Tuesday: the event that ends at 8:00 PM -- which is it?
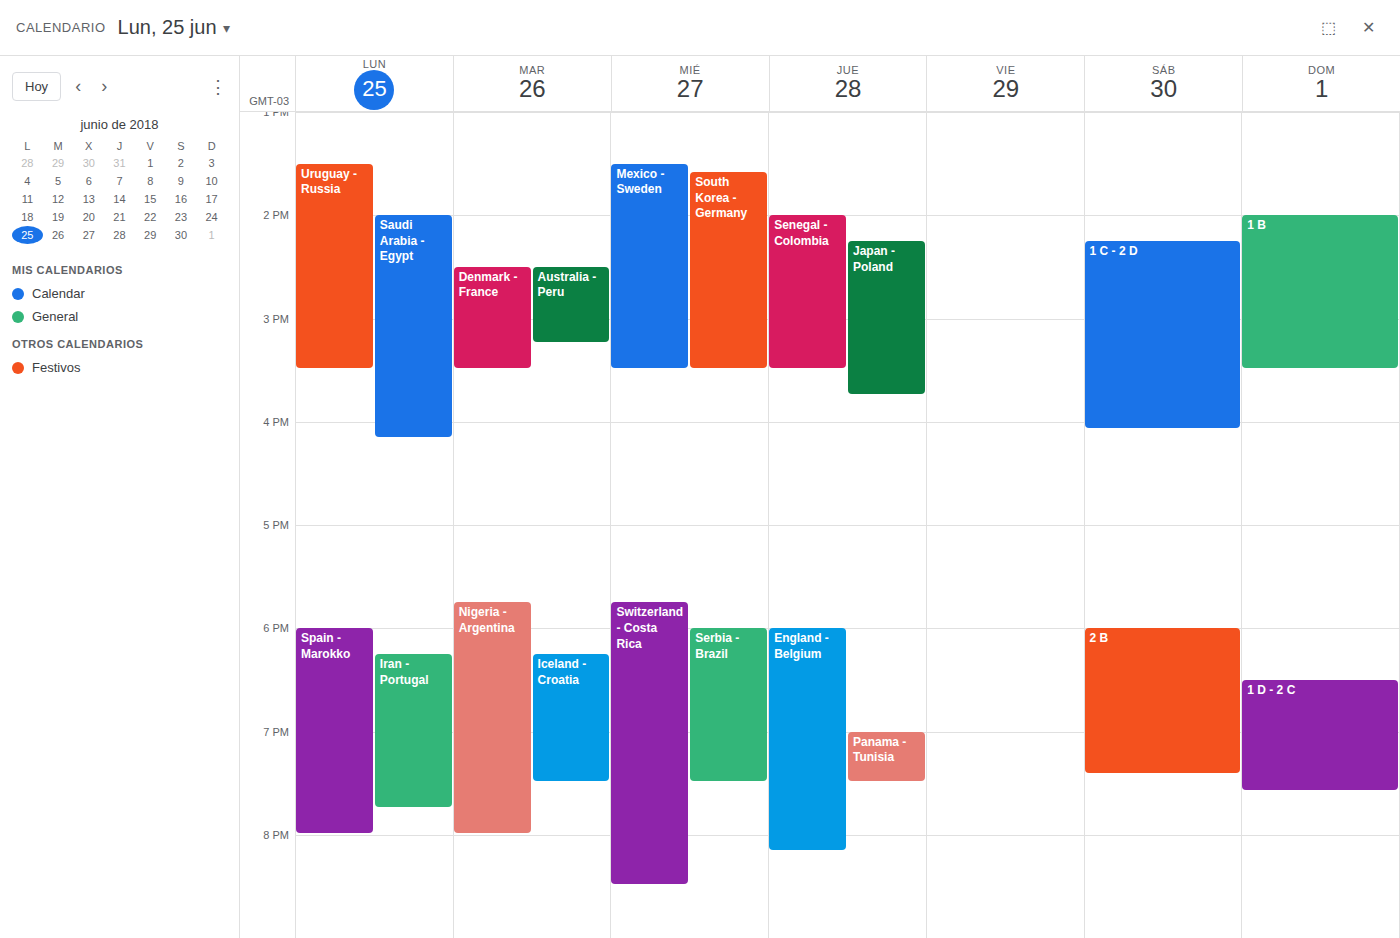
"Nigeria - Argentina"